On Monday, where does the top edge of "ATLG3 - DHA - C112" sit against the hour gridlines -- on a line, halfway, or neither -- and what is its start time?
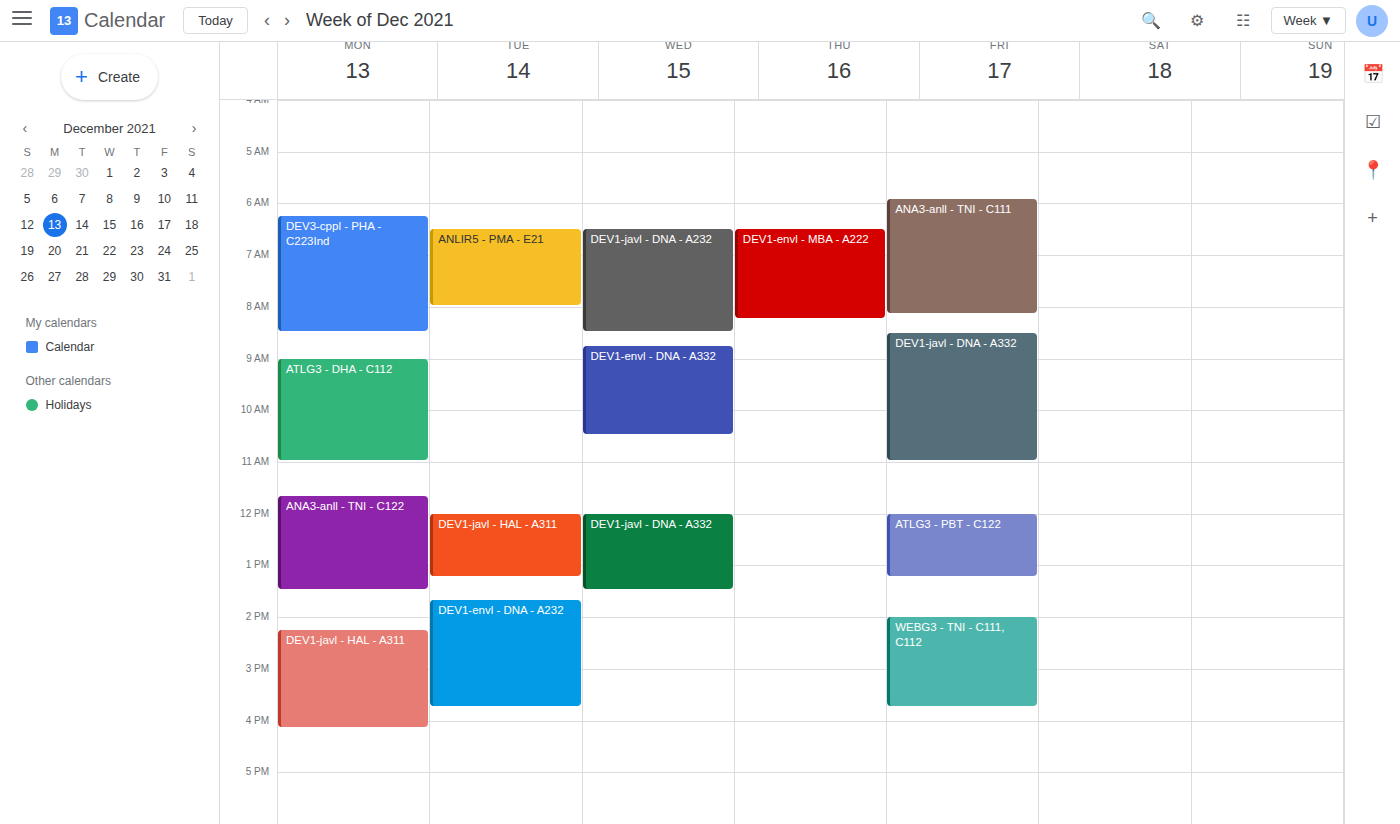
09:00 -- exactly on the 09:00 line.